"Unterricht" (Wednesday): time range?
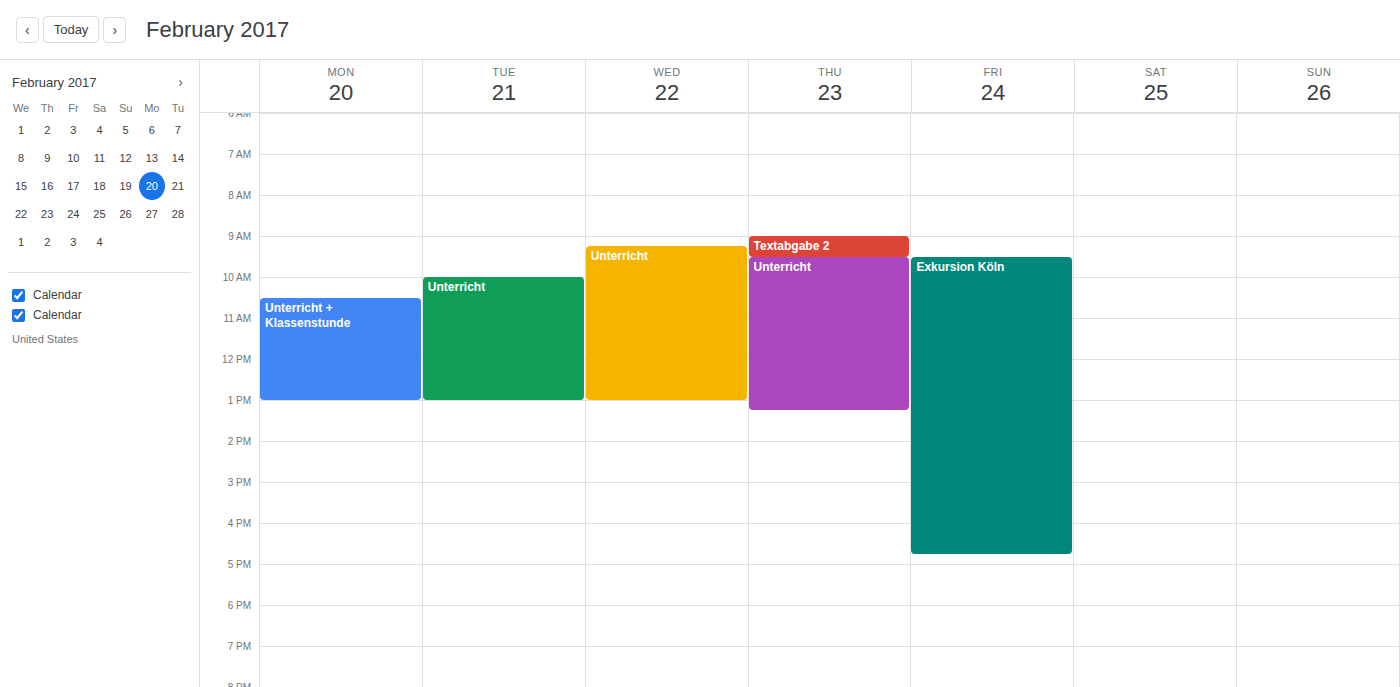
9:15 AM to 1:00 PM